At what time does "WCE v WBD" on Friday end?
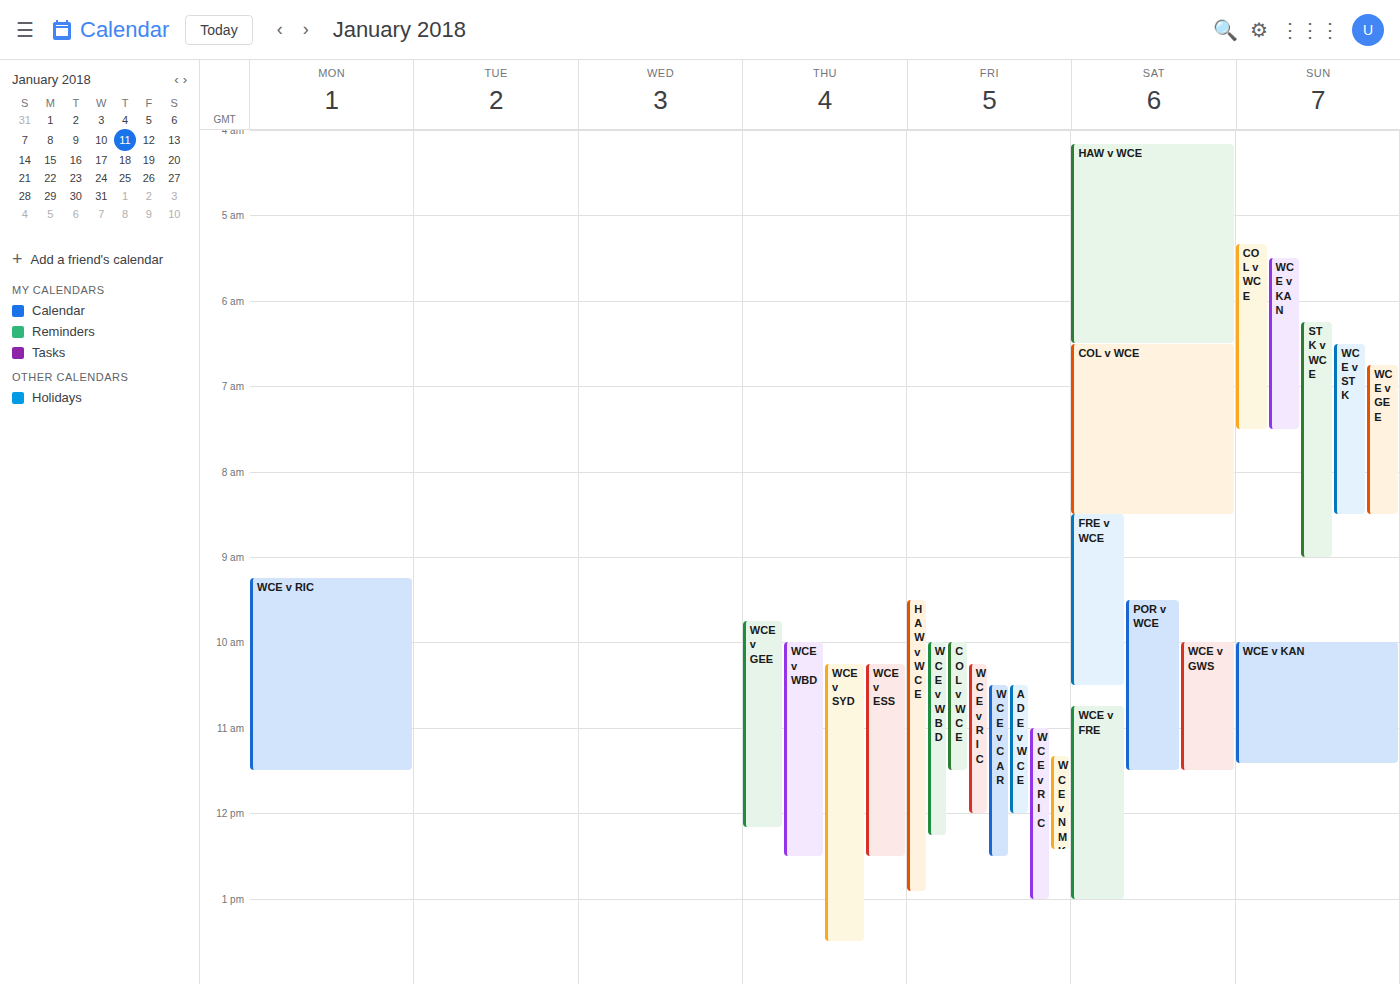
12:15 PM